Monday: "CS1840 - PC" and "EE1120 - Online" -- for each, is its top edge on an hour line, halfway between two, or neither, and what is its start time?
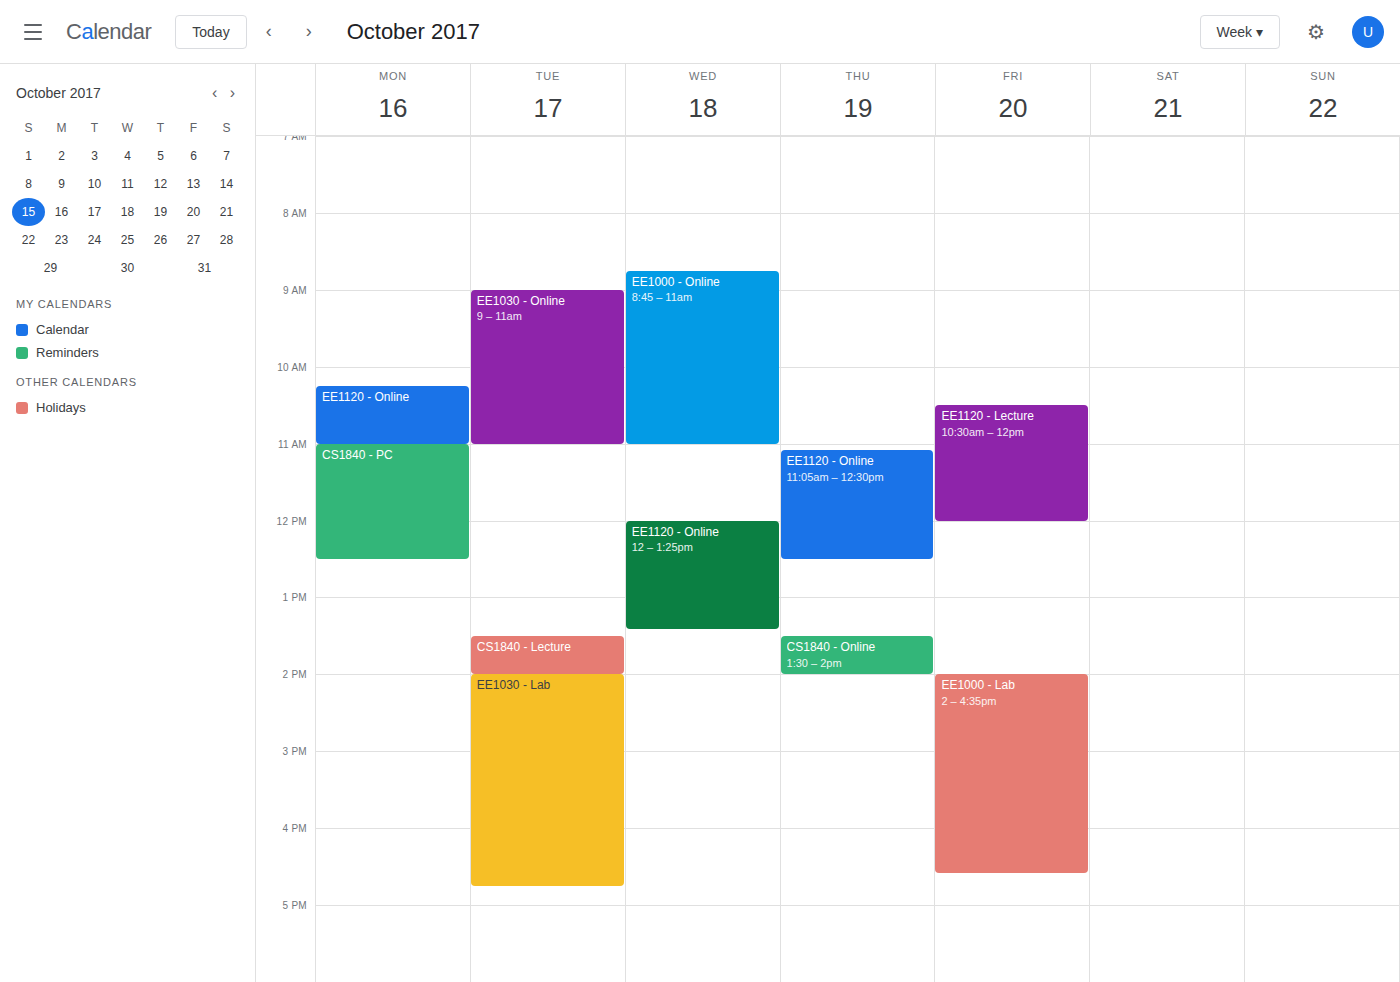
"CS1840 - PC": 11:00 AM, exactly on the 11 AM line. "EE1120 - Online": 10:15 AM, neither: a quarter of the way from the 10 AM line to the 11 AM line.